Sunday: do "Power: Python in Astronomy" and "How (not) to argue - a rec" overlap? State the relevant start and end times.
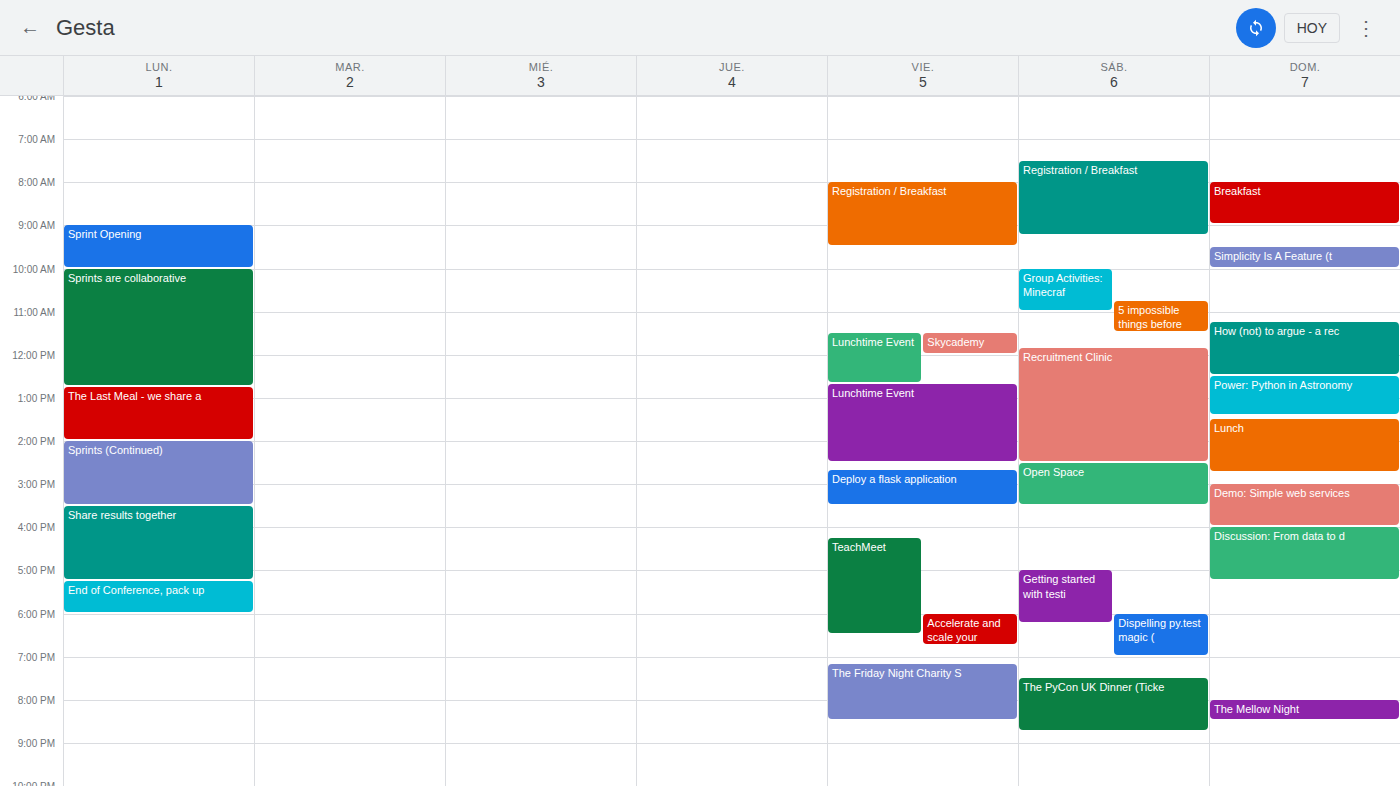
"How (not) to argue - a rec" ends at 12:30 PM, exactly when "Power: Python in Astronomy" starts -- they touch but do not overlap.